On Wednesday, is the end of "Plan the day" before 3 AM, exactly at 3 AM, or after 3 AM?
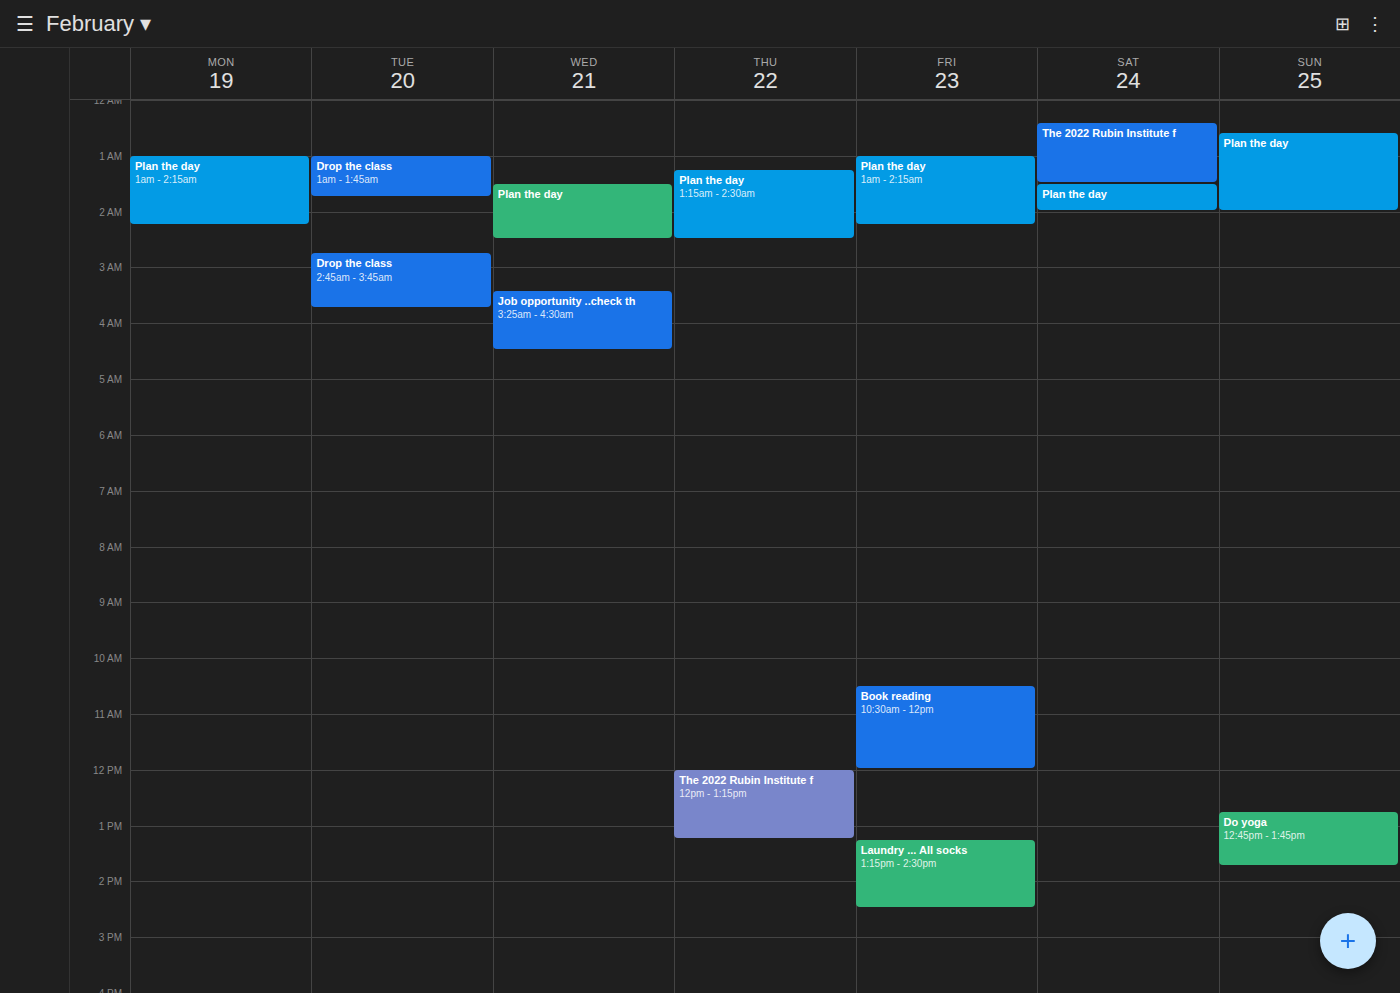
2:30 AM -- before 3 AM, 30 minutes above the 3 AM line.